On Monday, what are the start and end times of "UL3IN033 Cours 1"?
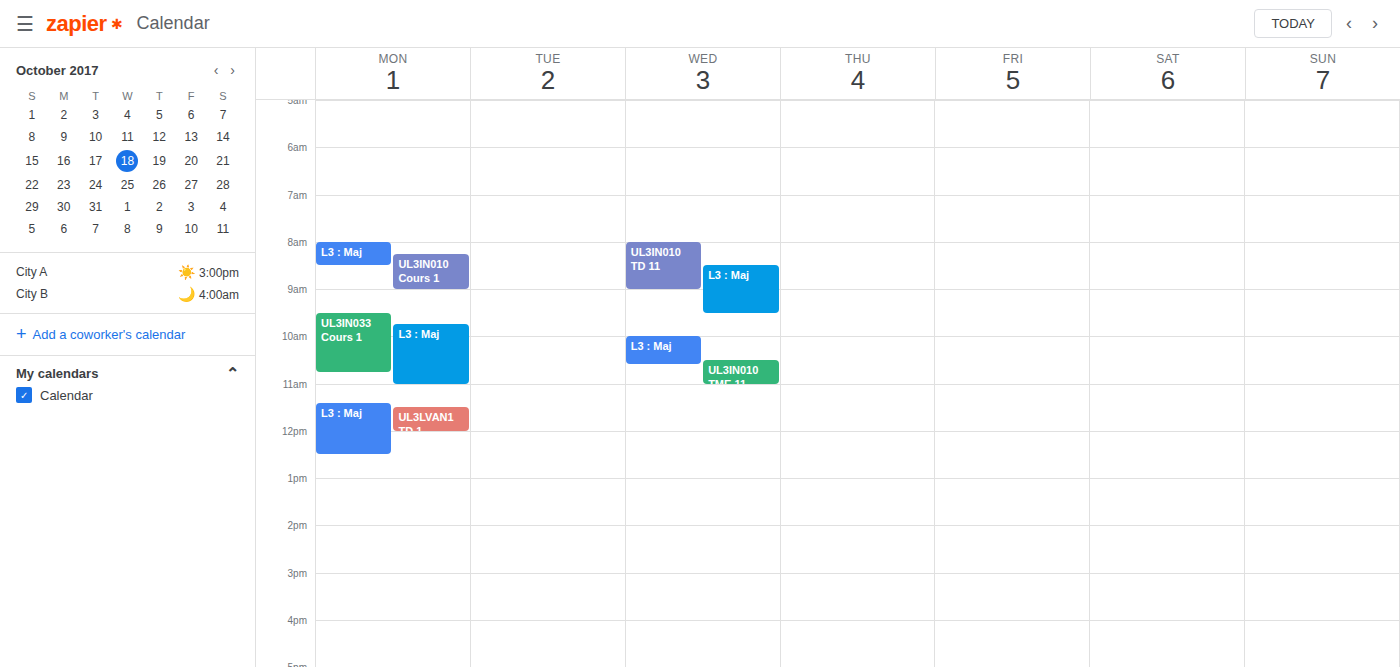
9:30 AM to 10:45 AM